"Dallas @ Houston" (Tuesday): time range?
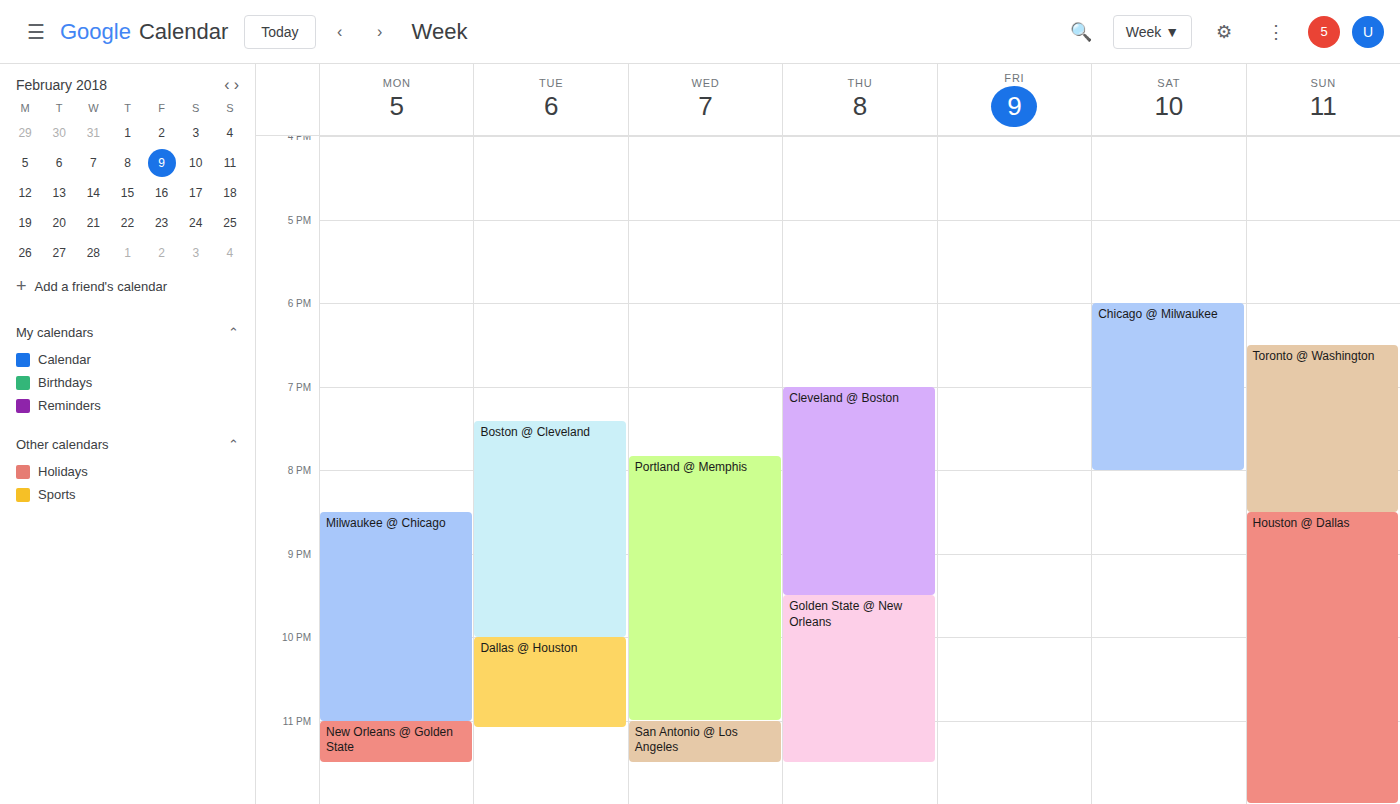
10:00 PM to 11:05 PM